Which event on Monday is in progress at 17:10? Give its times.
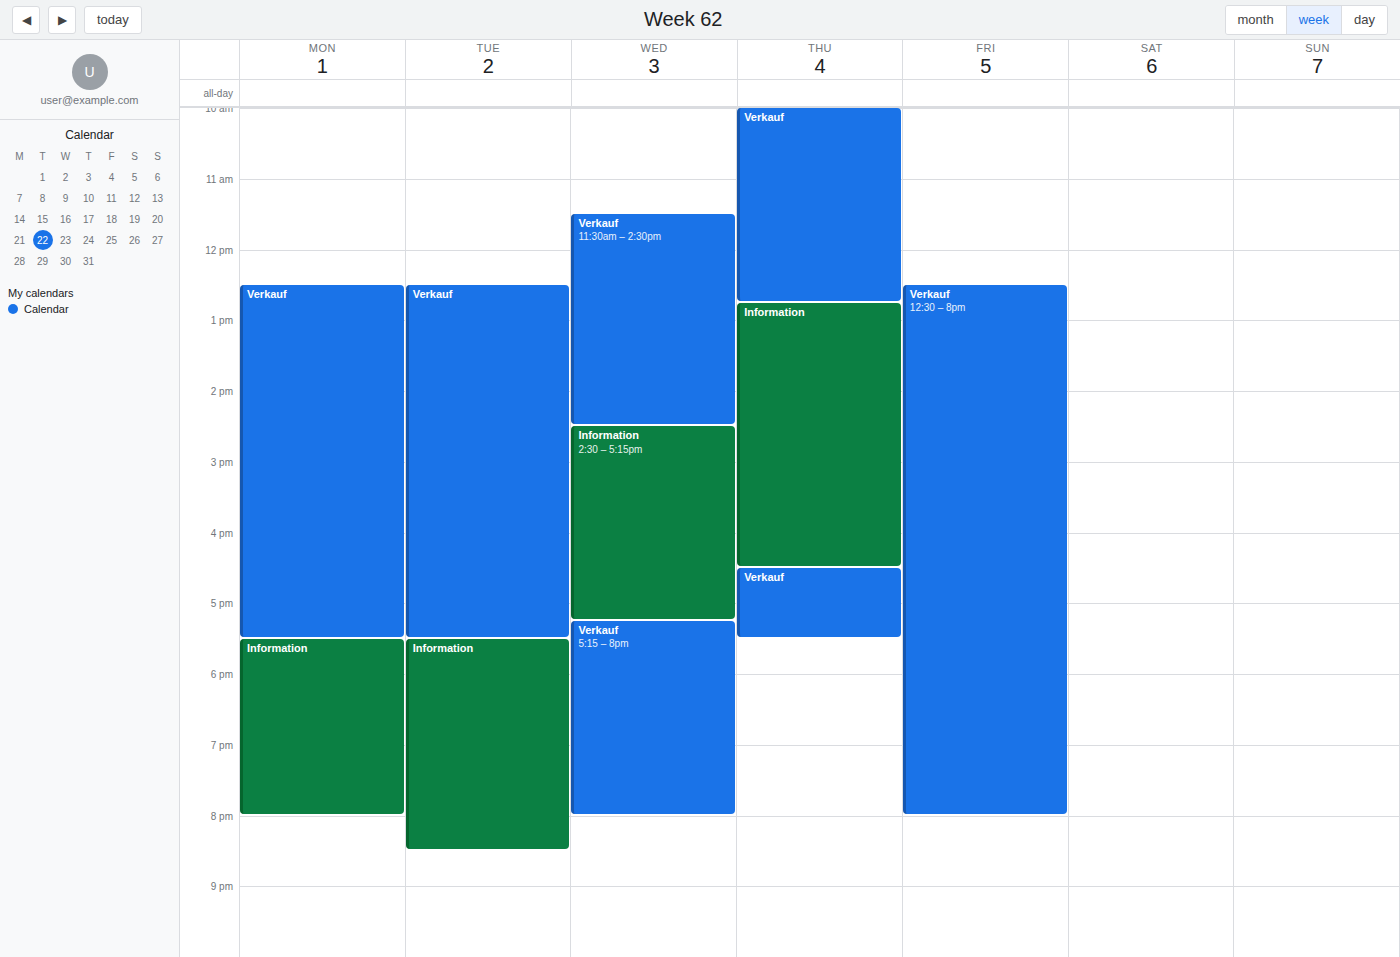
"Verkauf", 12:30 to 17:30